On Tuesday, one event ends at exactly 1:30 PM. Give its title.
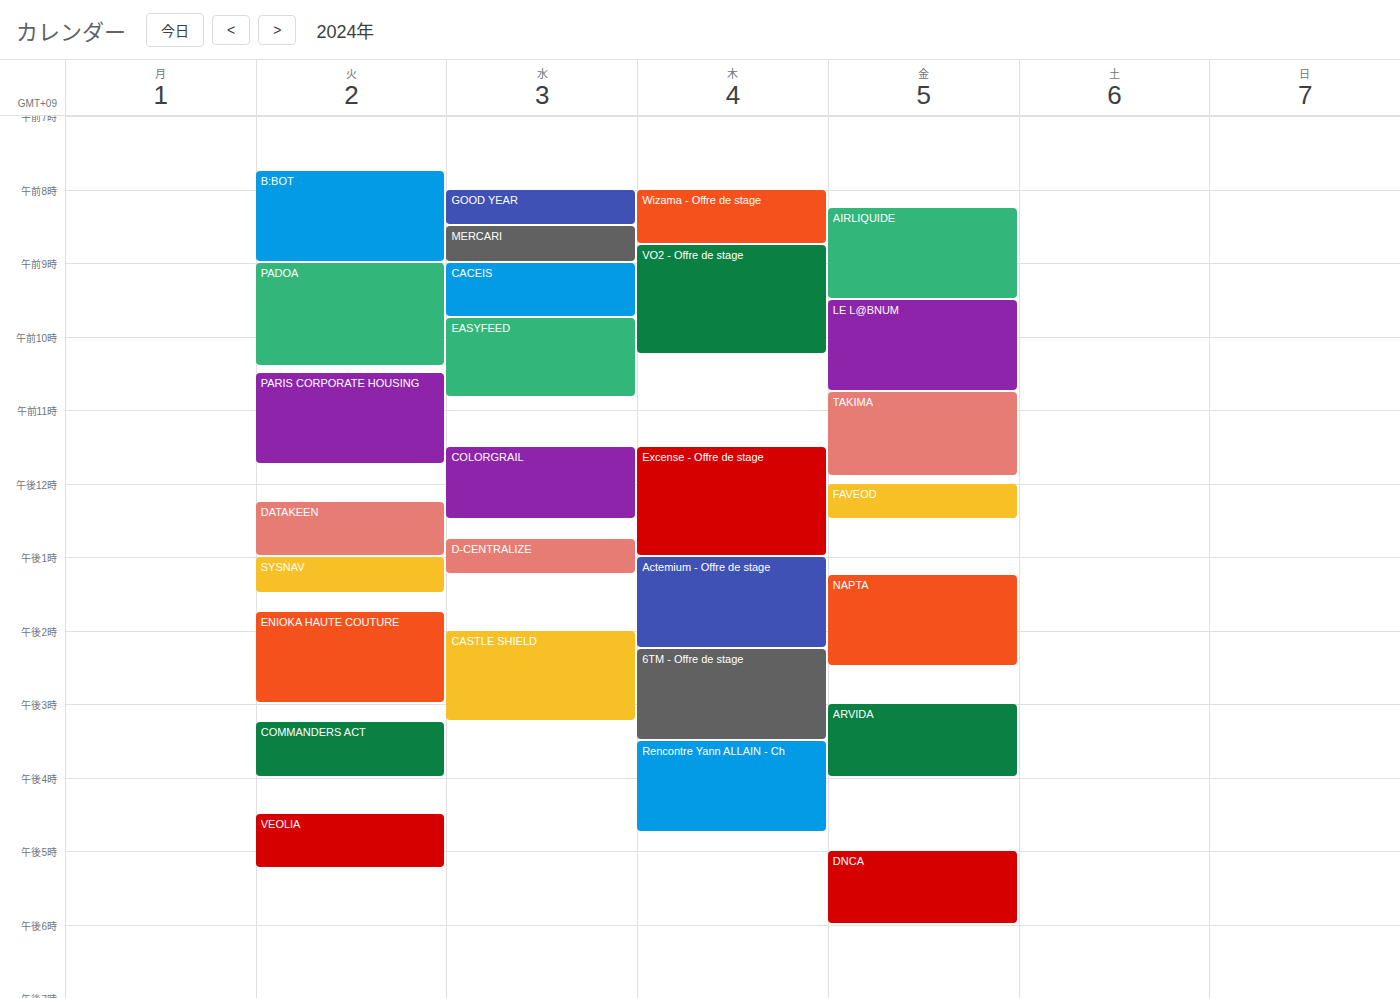
"SYSNAV"